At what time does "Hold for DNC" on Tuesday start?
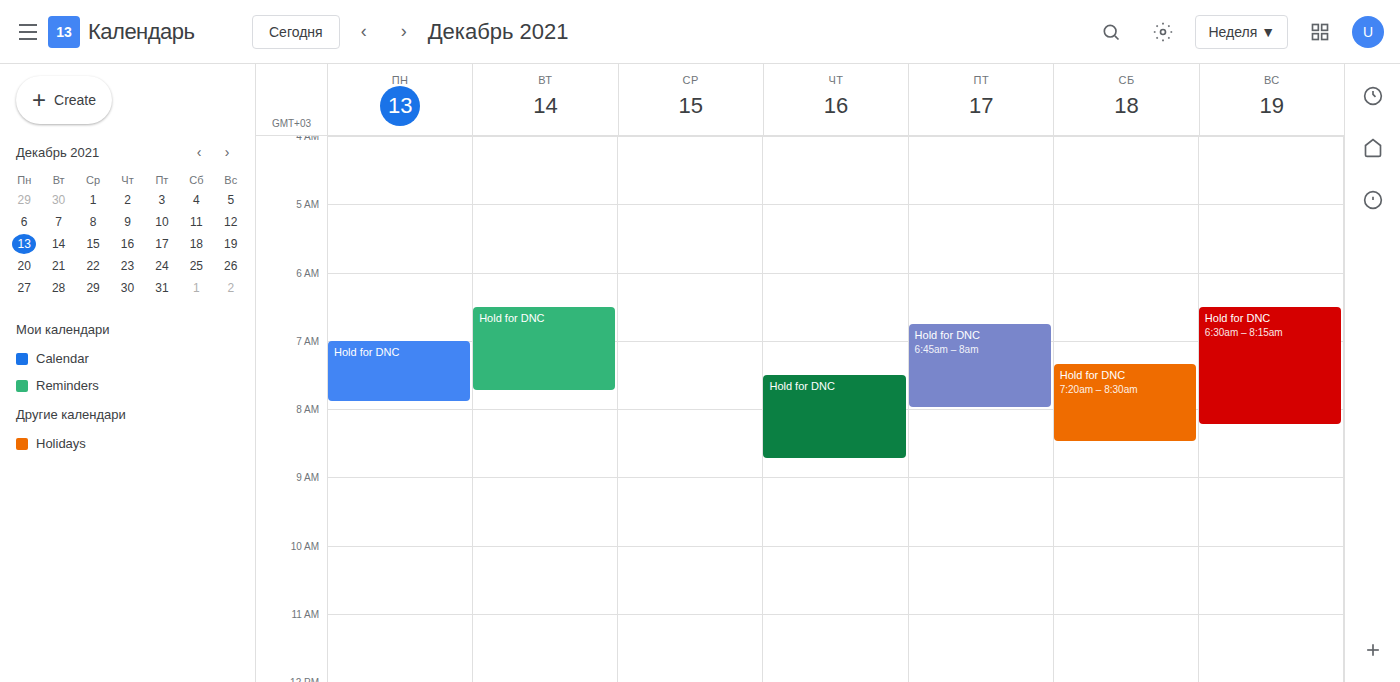
06:30